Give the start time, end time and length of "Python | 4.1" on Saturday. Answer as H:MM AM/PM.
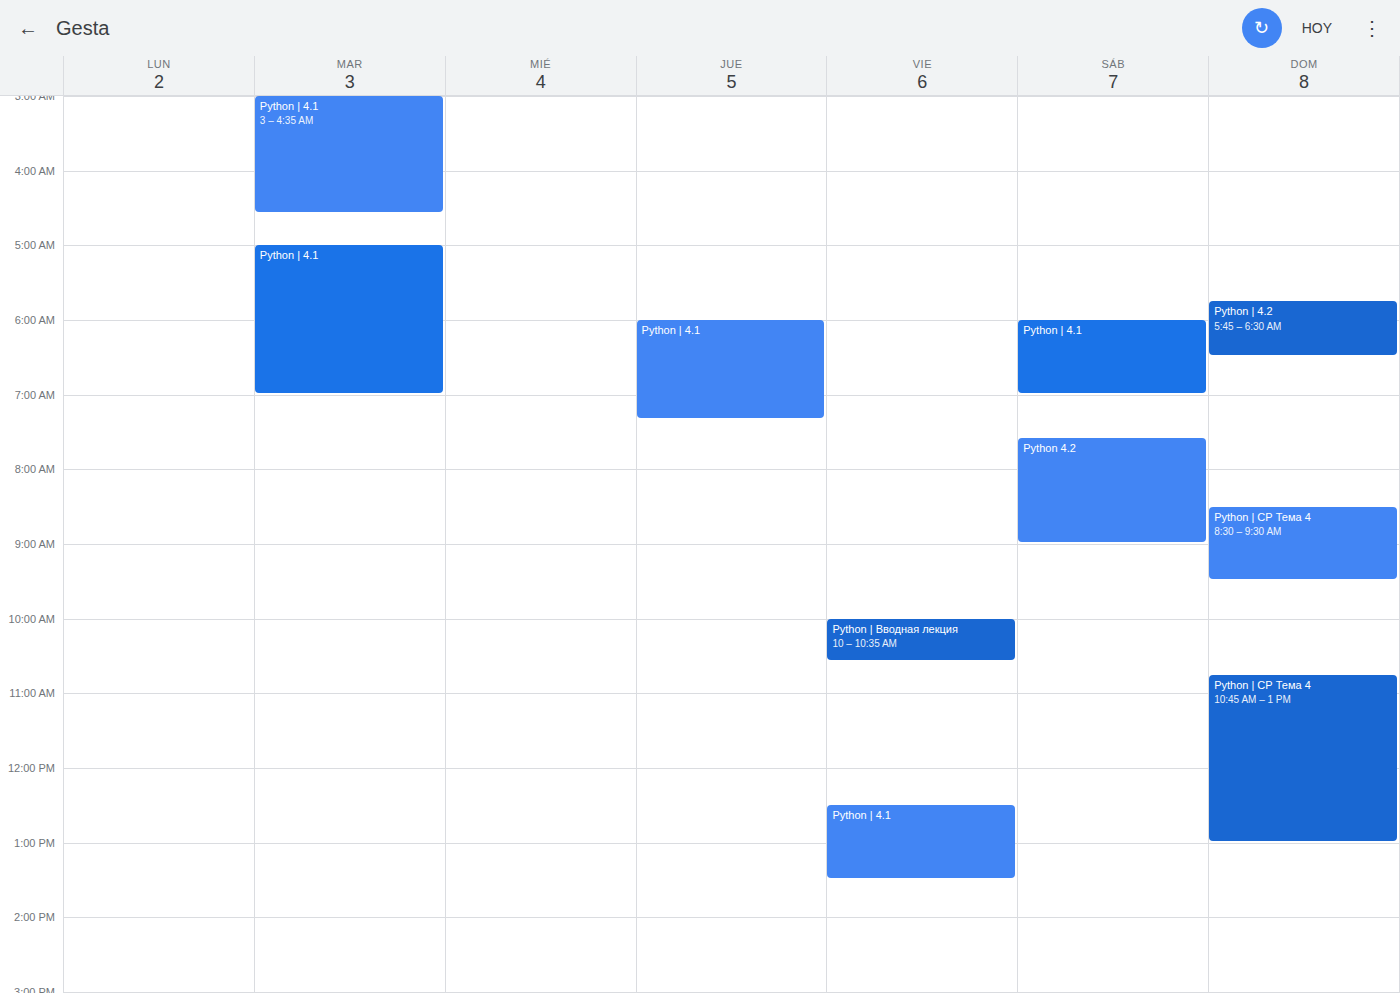
6:00 AM to 7:00 AM, 1 hour